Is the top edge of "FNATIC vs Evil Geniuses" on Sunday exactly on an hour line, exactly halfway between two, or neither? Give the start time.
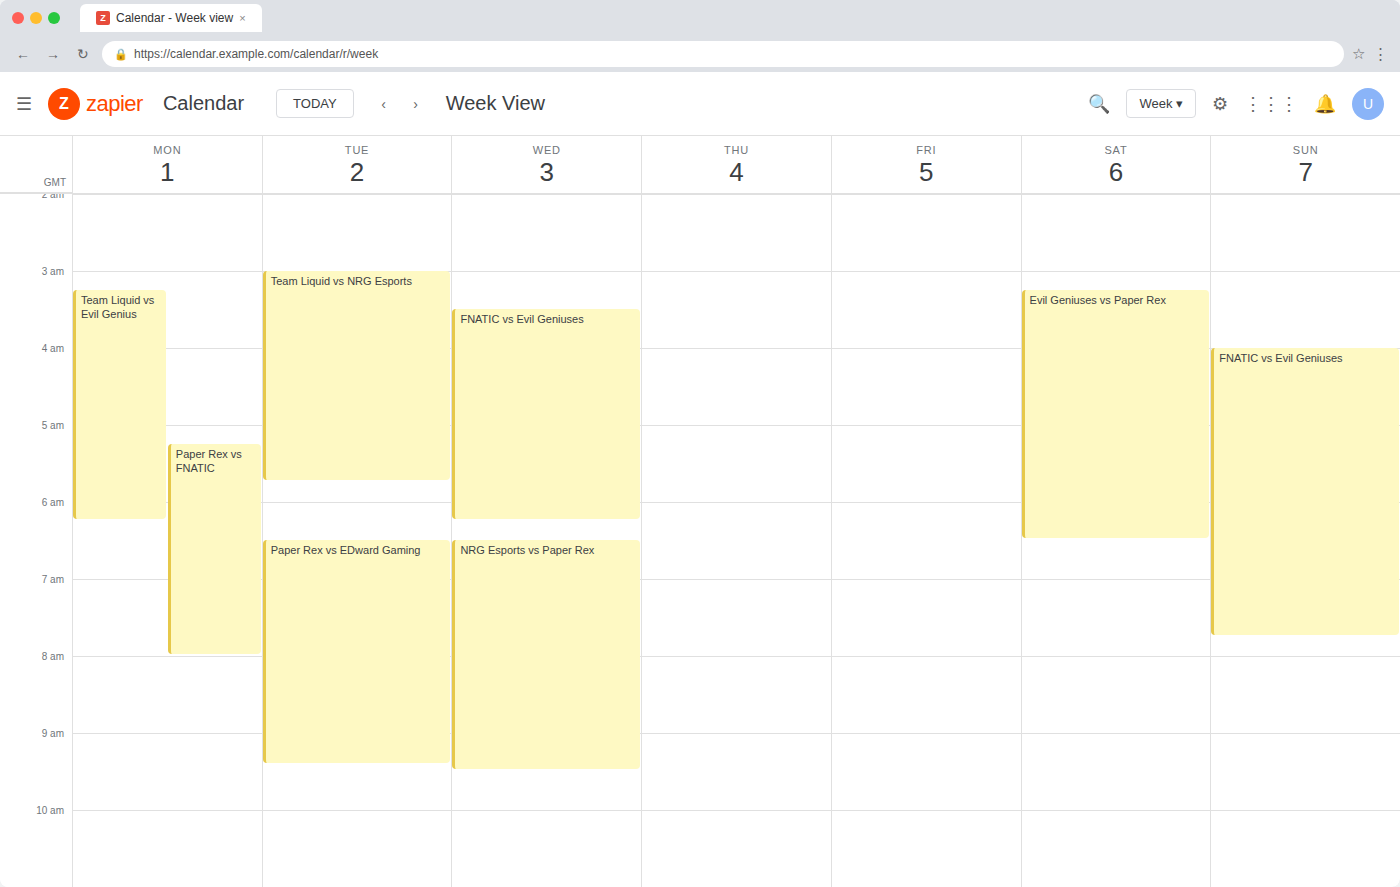
4:00 AM -- exactly on the 4 AM line.